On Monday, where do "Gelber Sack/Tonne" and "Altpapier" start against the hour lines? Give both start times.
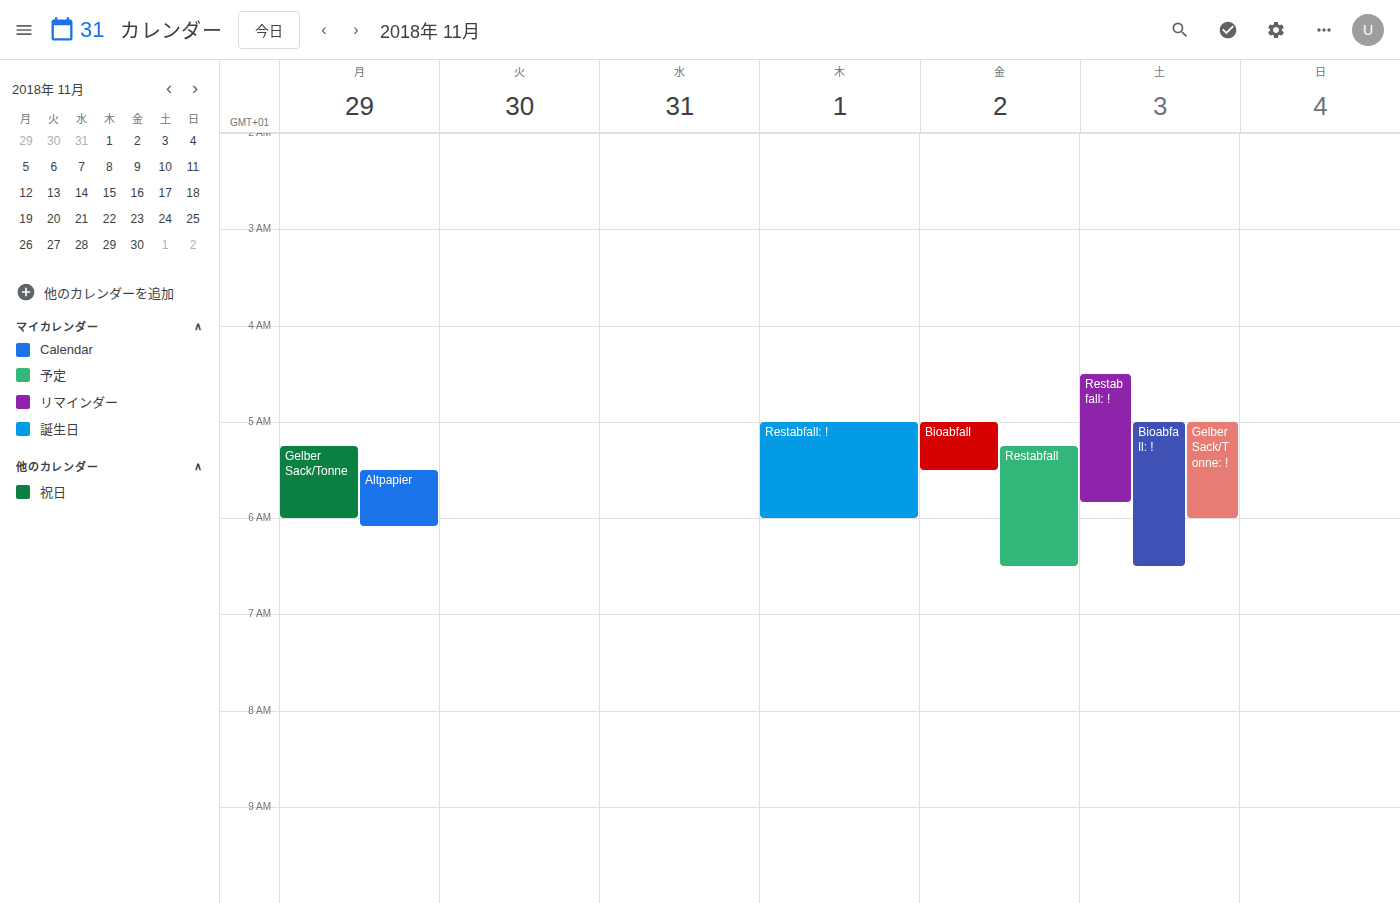
"Gelber Sack/Tonne": 5:15 AM, neither: a quarter of the way from the 5 AM line to the 6 AM line. "Altpapier": 5:30 AM, halfway between the 5 AM and 6 AM lines.